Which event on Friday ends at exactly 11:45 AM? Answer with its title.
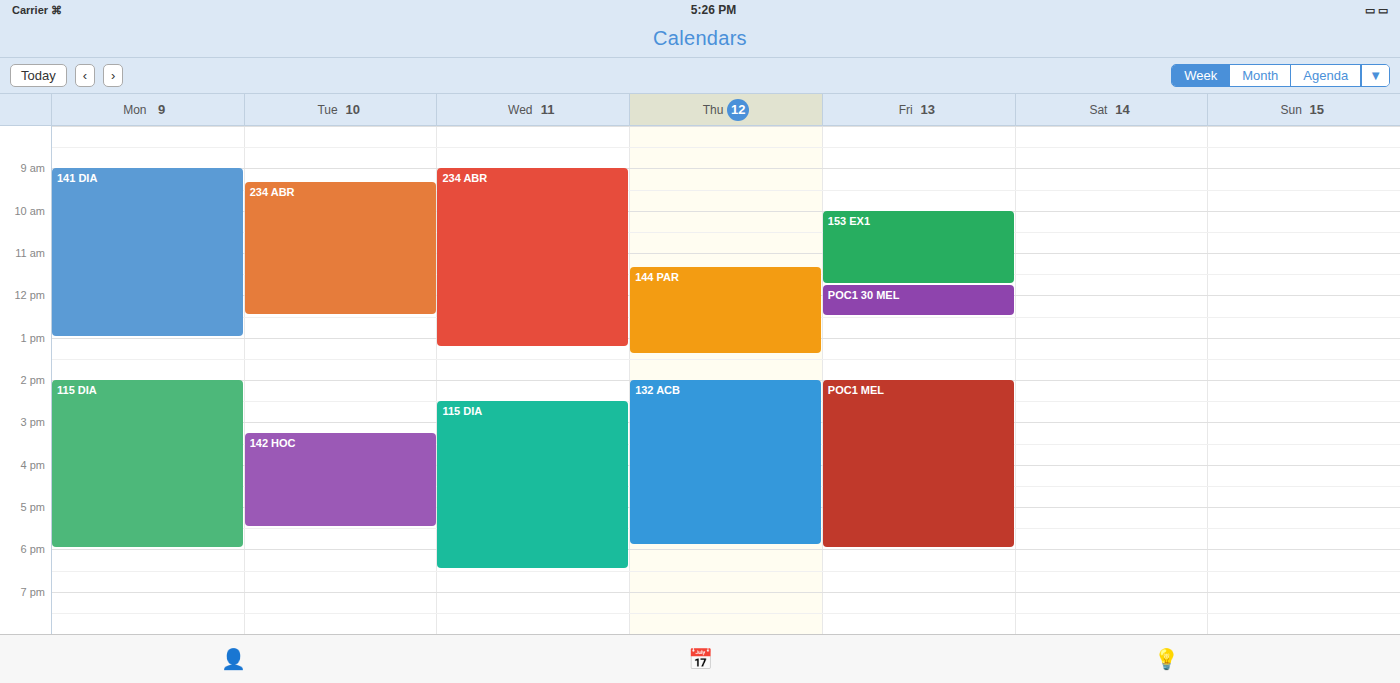
"153 EX1"